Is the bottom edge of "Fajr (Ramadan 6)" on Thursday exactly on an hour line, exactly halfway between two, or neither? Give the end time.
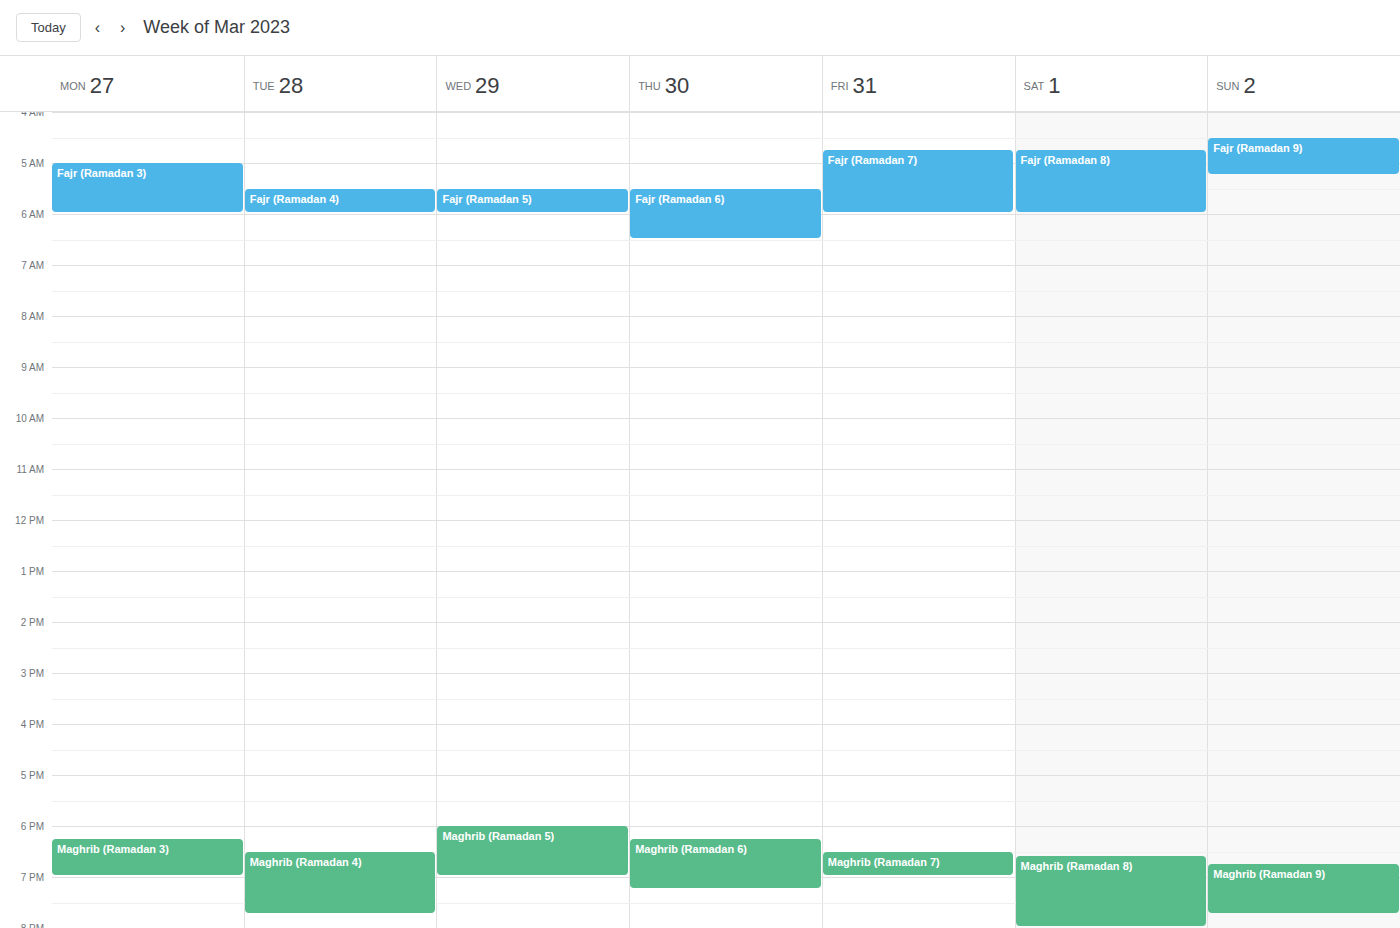
6:30 AM -- halfway between the 6 AM and 7 AM lines.